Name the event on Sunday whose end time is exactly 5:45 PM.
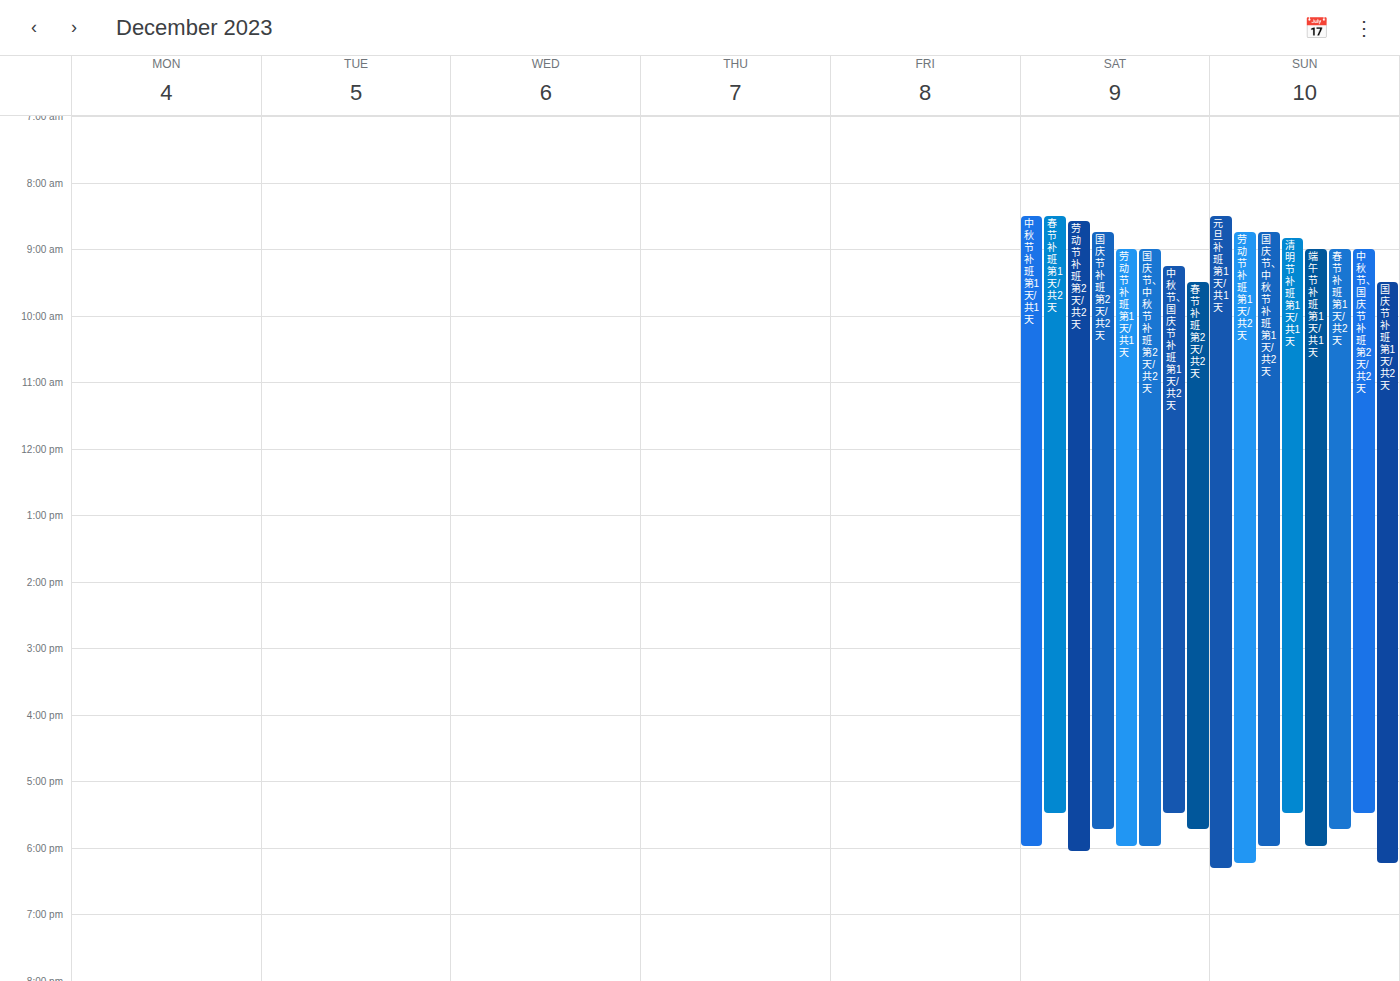
"春节 补班 第1天/共2天"